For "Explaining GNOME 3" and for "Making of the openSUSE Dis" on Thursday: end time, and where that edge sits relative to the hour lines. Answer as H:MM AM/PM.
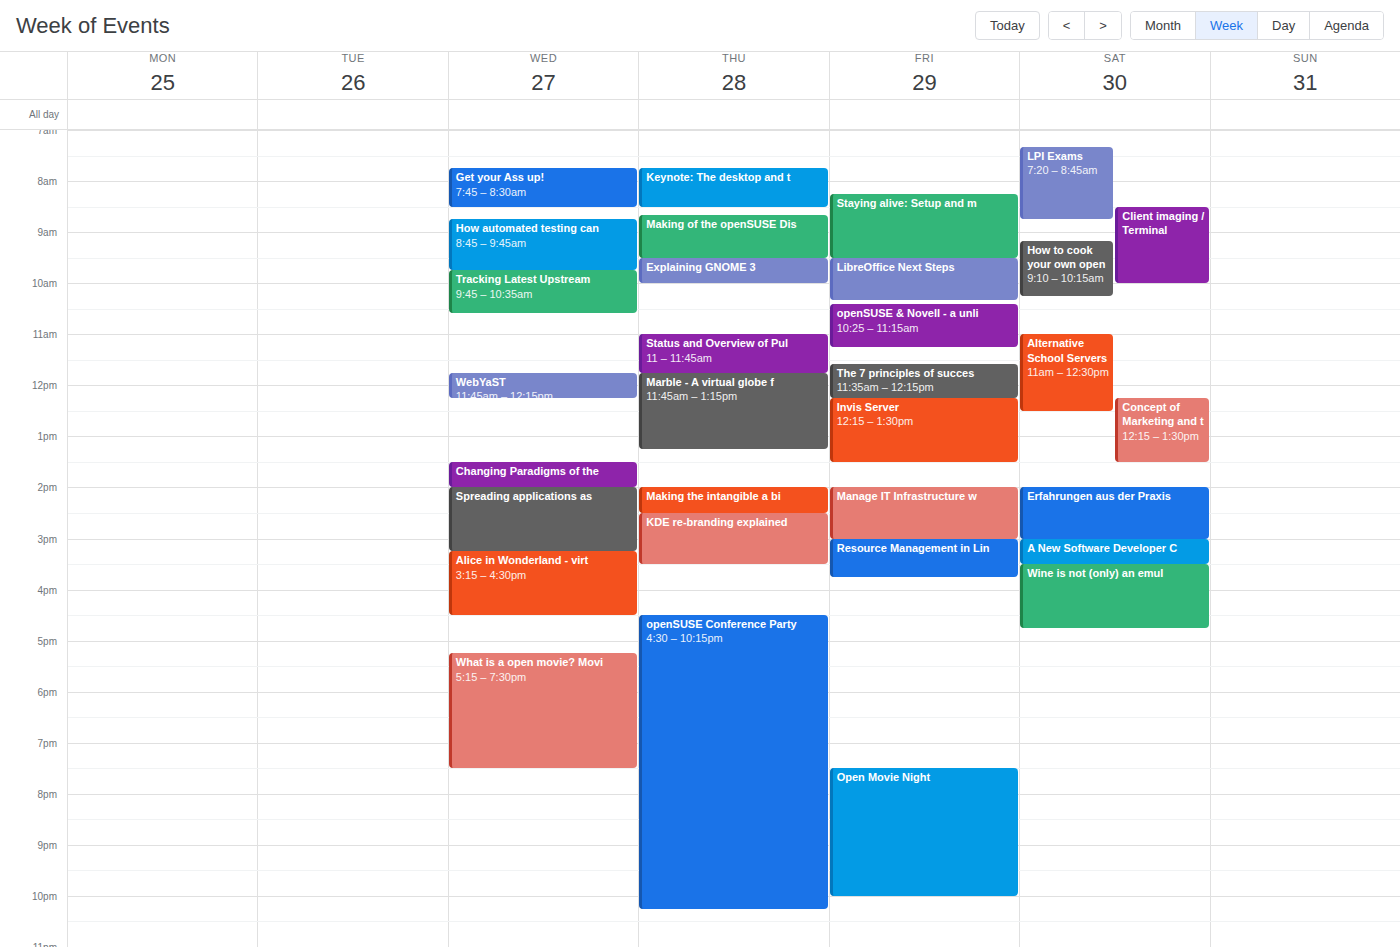
"Explaining GNOME 3": 10:00 AM, exactly on the 10 AM line. "Making of the openSUSE Dis": 9:30 AM, halfway between the 9 AM and 10 AM lines.